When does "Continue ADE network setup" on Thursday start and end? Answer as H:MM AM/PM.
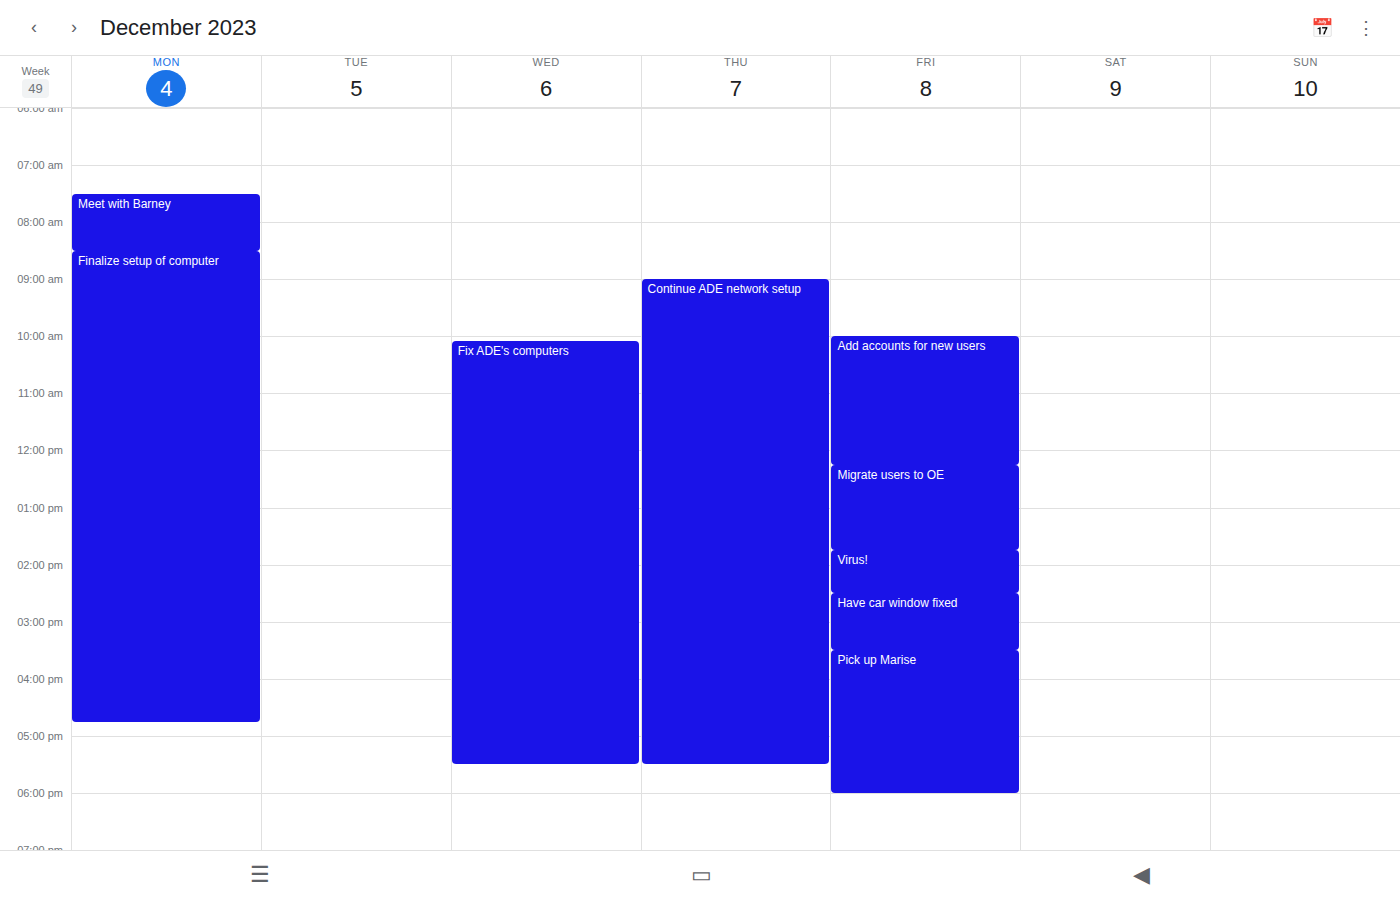
9:00 AM to 5:30 PM